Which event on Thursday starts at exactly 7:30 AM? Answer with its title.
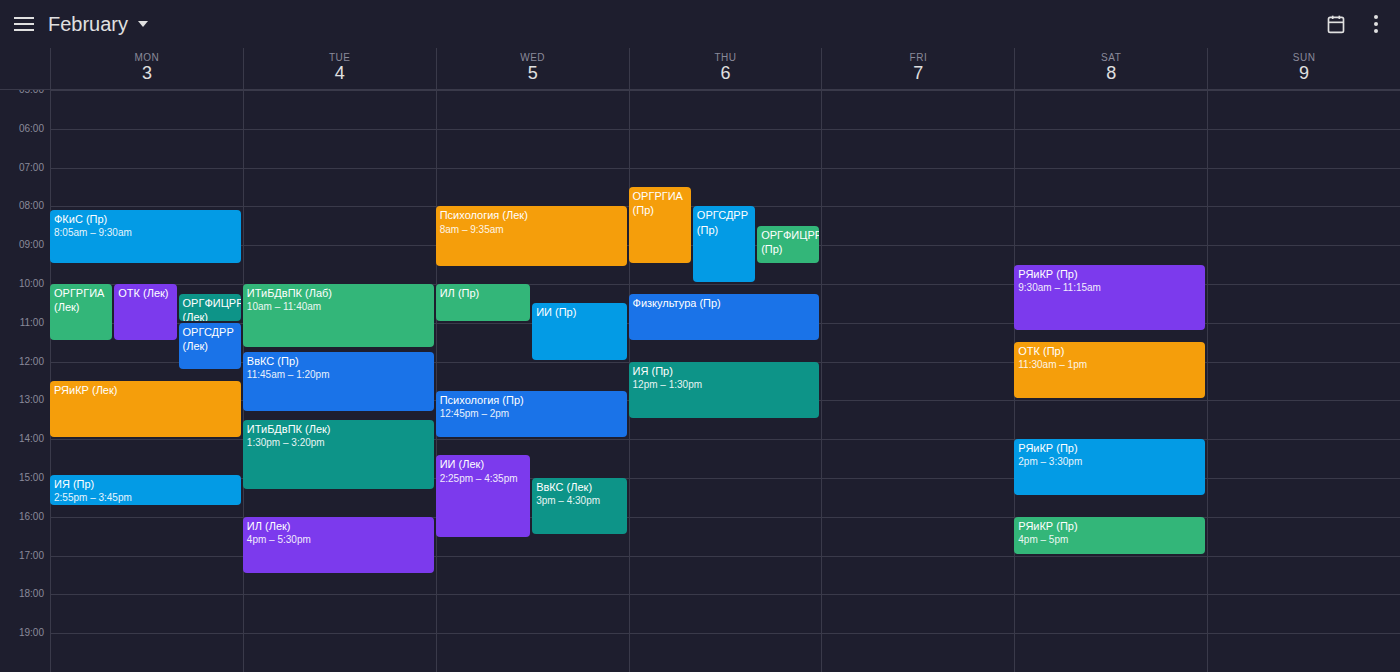
"ОРГРГИА (Пр)"